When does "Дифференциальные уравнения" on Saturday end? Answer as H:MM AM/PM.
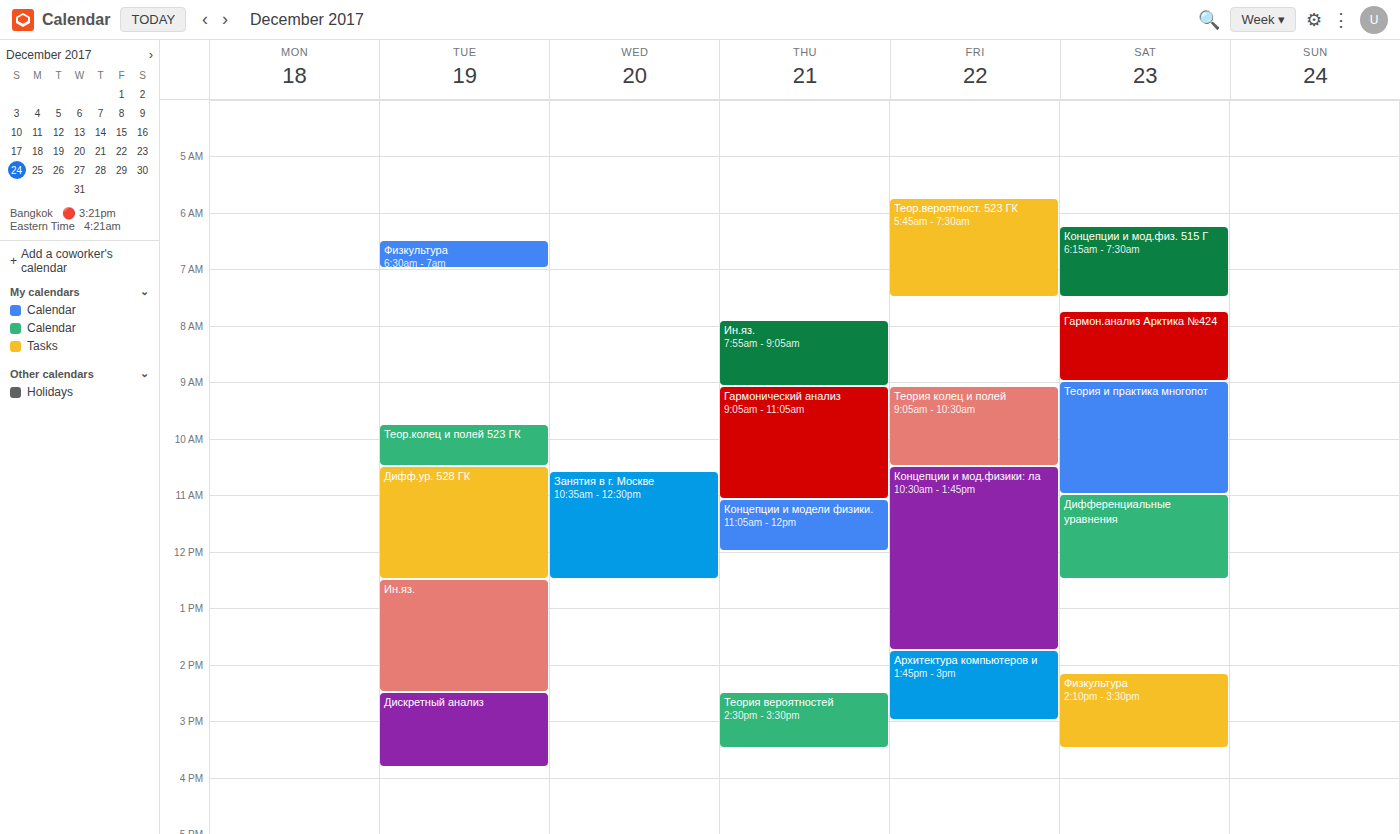
12:30 PM